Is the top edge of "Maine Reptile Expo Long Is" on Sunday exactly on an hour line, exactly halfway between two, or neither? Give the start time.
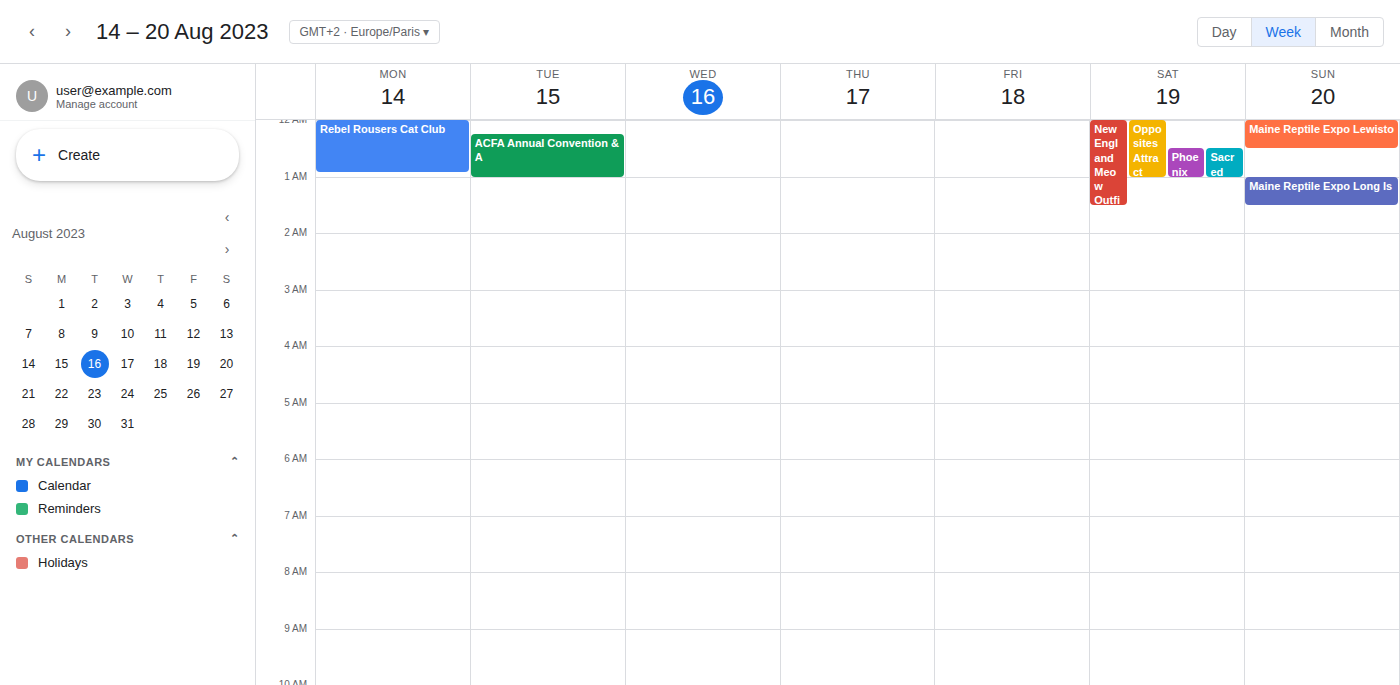
1:00 AM -- exactly on the 1 AM line.